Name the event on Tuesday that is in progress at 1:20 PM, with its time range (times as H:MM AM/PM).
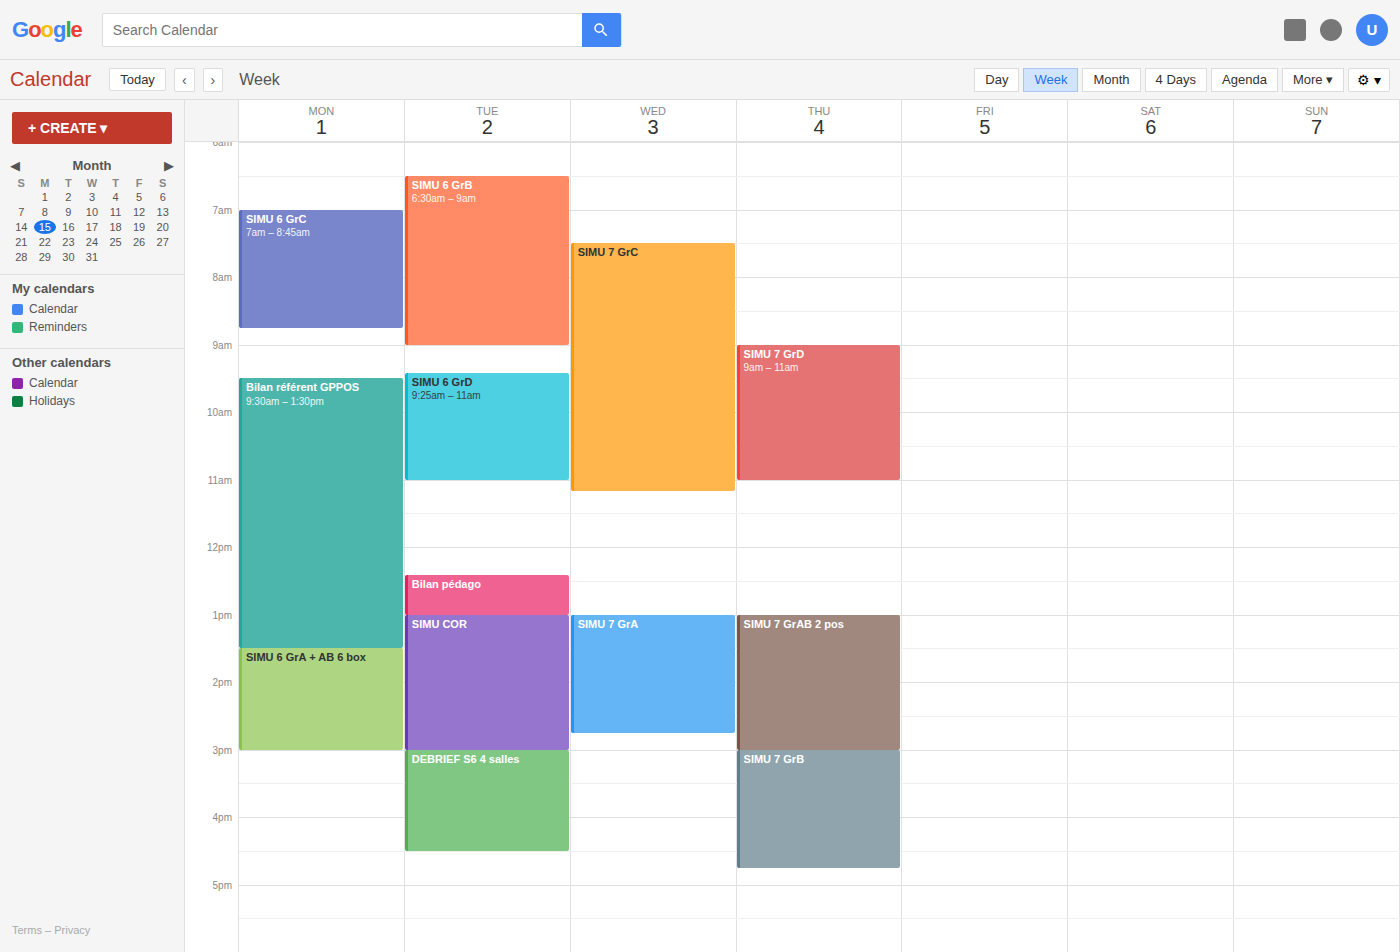
"SIMU COR", 1:00 PM to 3:00 PM